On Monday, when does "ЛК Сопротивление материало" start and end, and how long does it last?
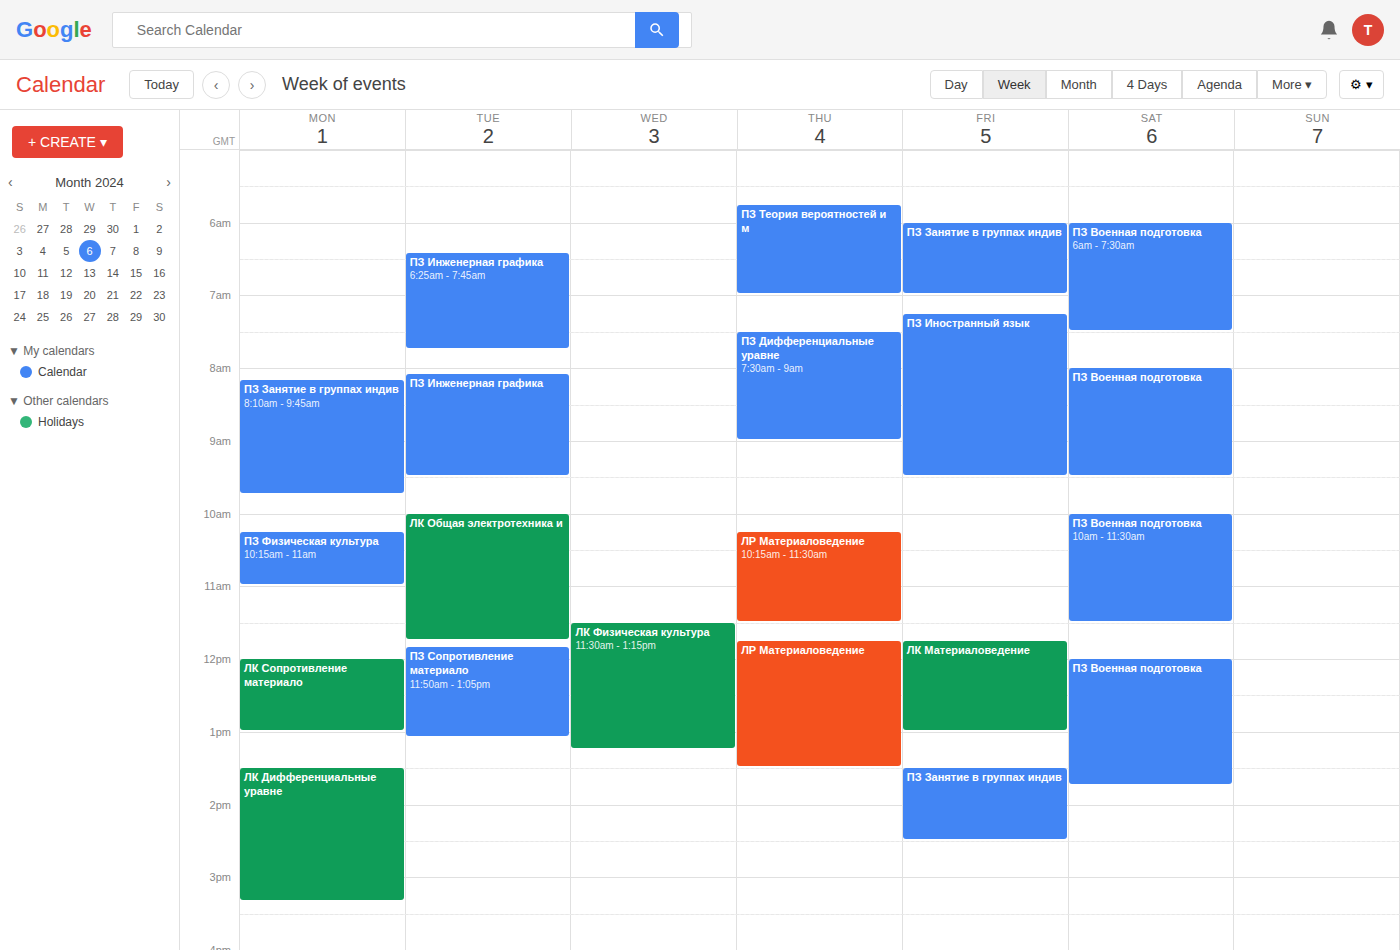
12:00 PM to 1:00 PM, 1 hour